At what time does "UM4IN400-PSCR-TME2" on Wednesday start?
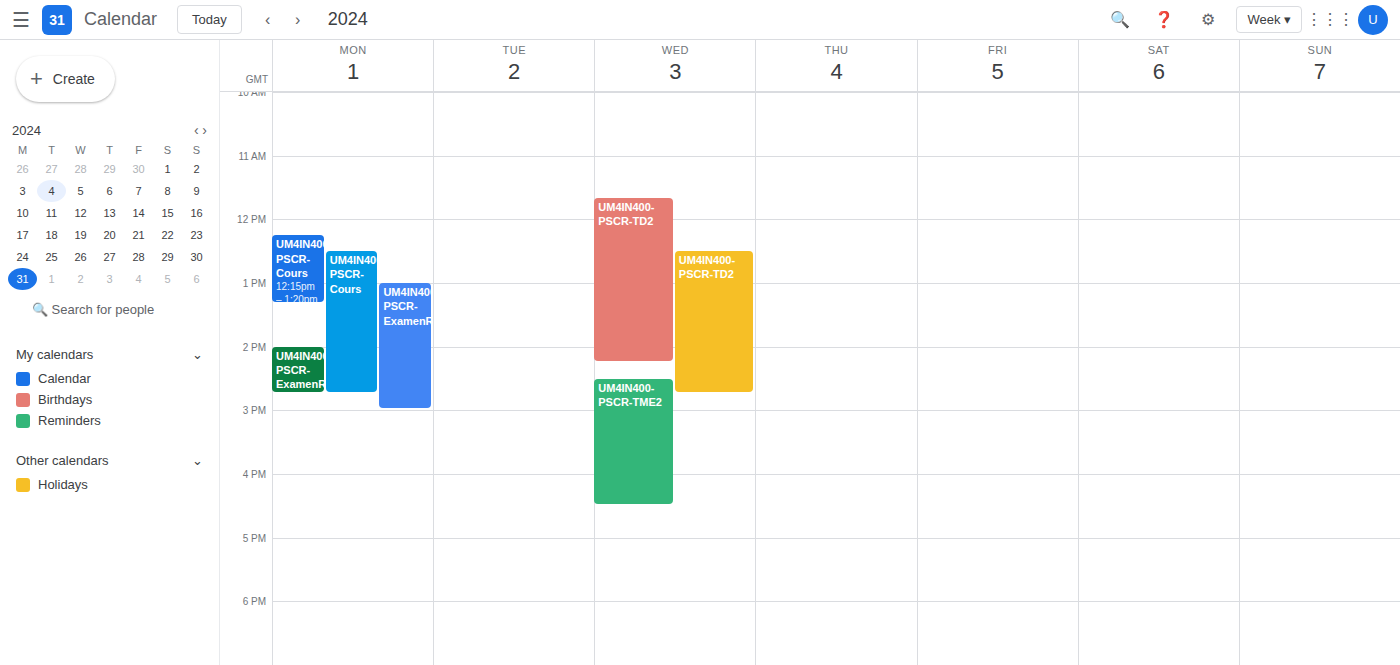
2:30 PM